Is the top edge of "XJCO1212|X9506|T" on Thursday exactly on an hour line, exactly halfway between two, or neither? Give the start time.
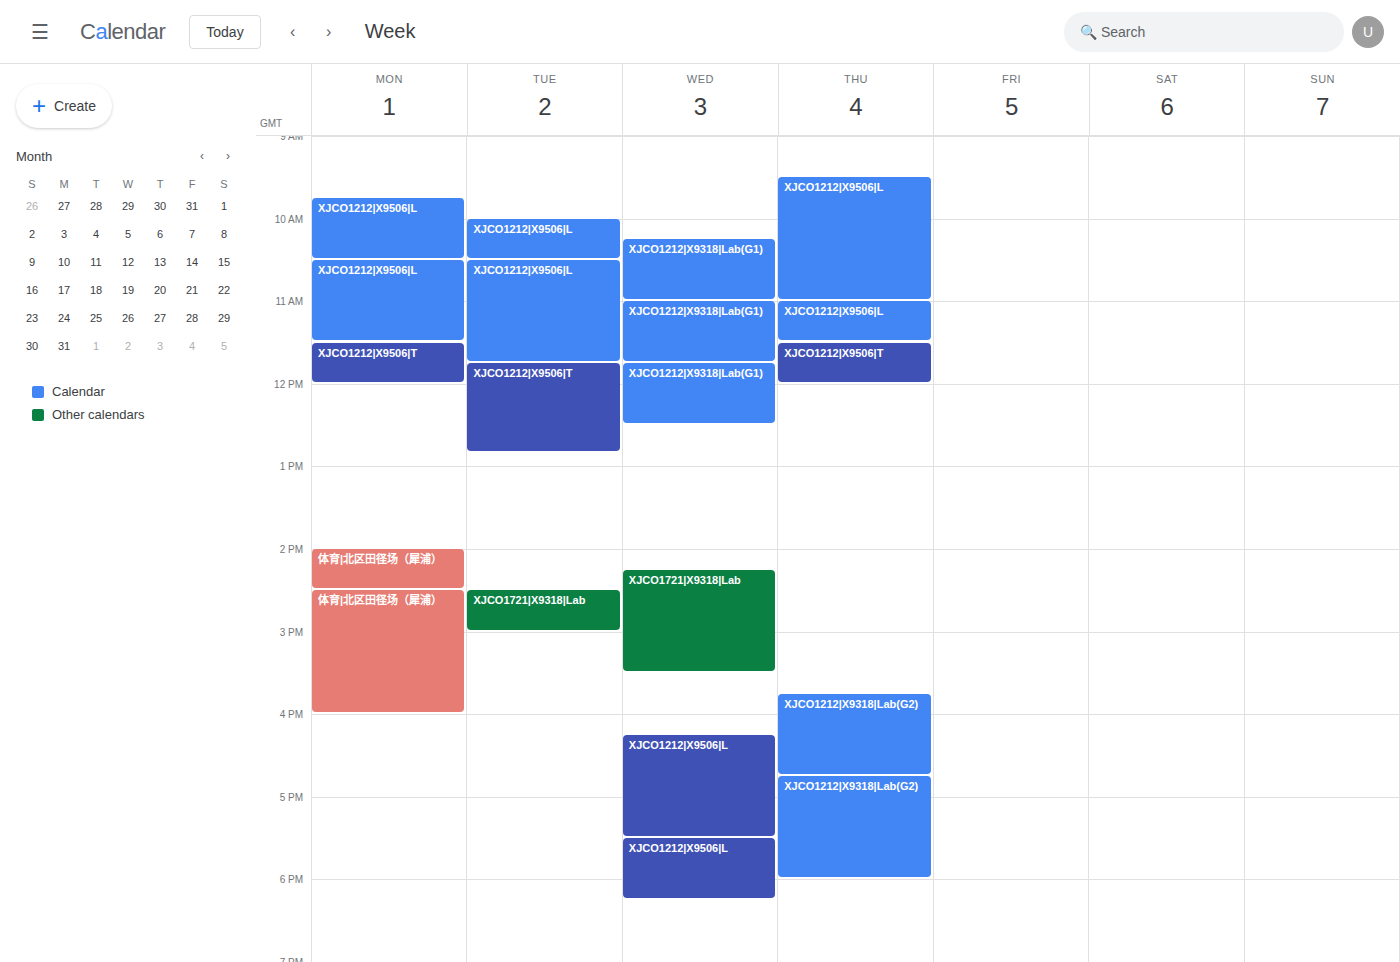
11:30 AM -- halfway between the 11 AM and 12 PM lines.